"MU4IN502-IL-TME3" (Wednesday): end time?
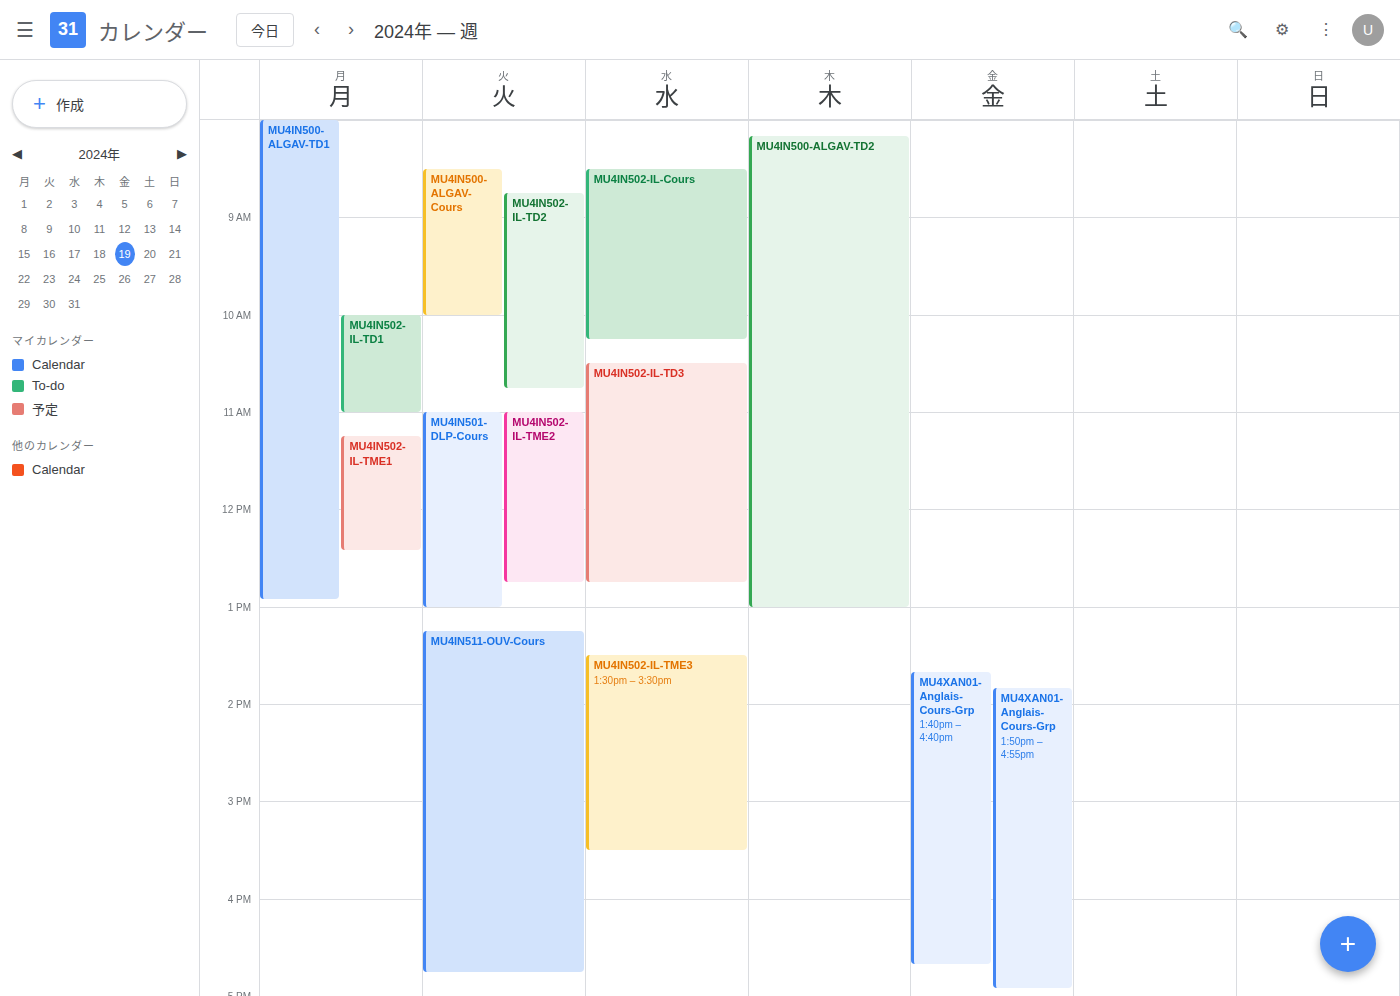
15:30